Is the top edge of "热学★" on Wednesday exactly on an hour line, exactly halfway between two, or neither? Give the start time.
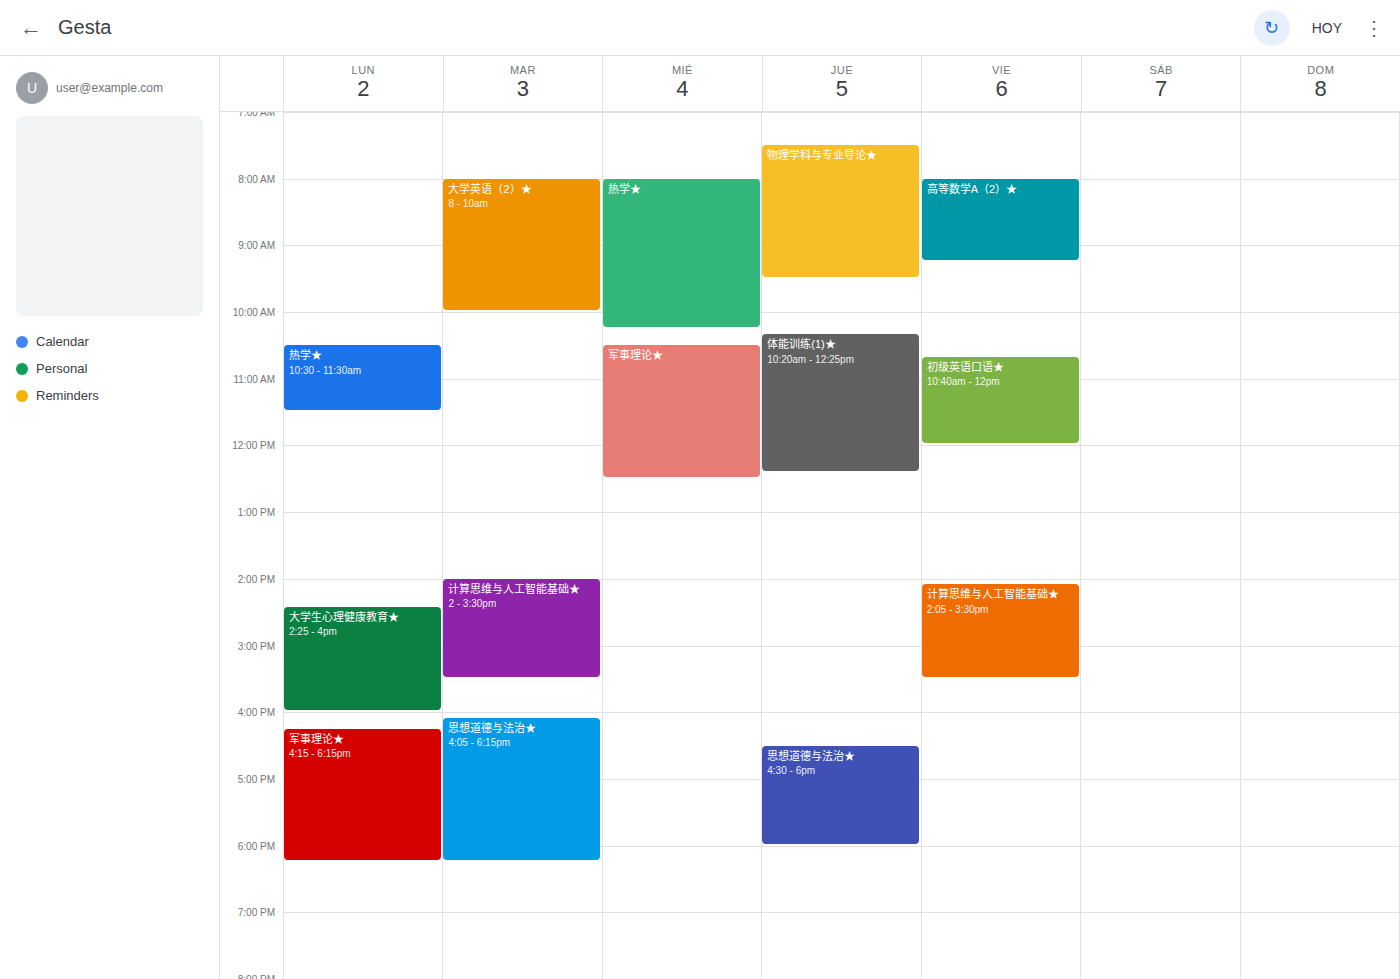
8:00 AM -- exactly on the 8 AM line.